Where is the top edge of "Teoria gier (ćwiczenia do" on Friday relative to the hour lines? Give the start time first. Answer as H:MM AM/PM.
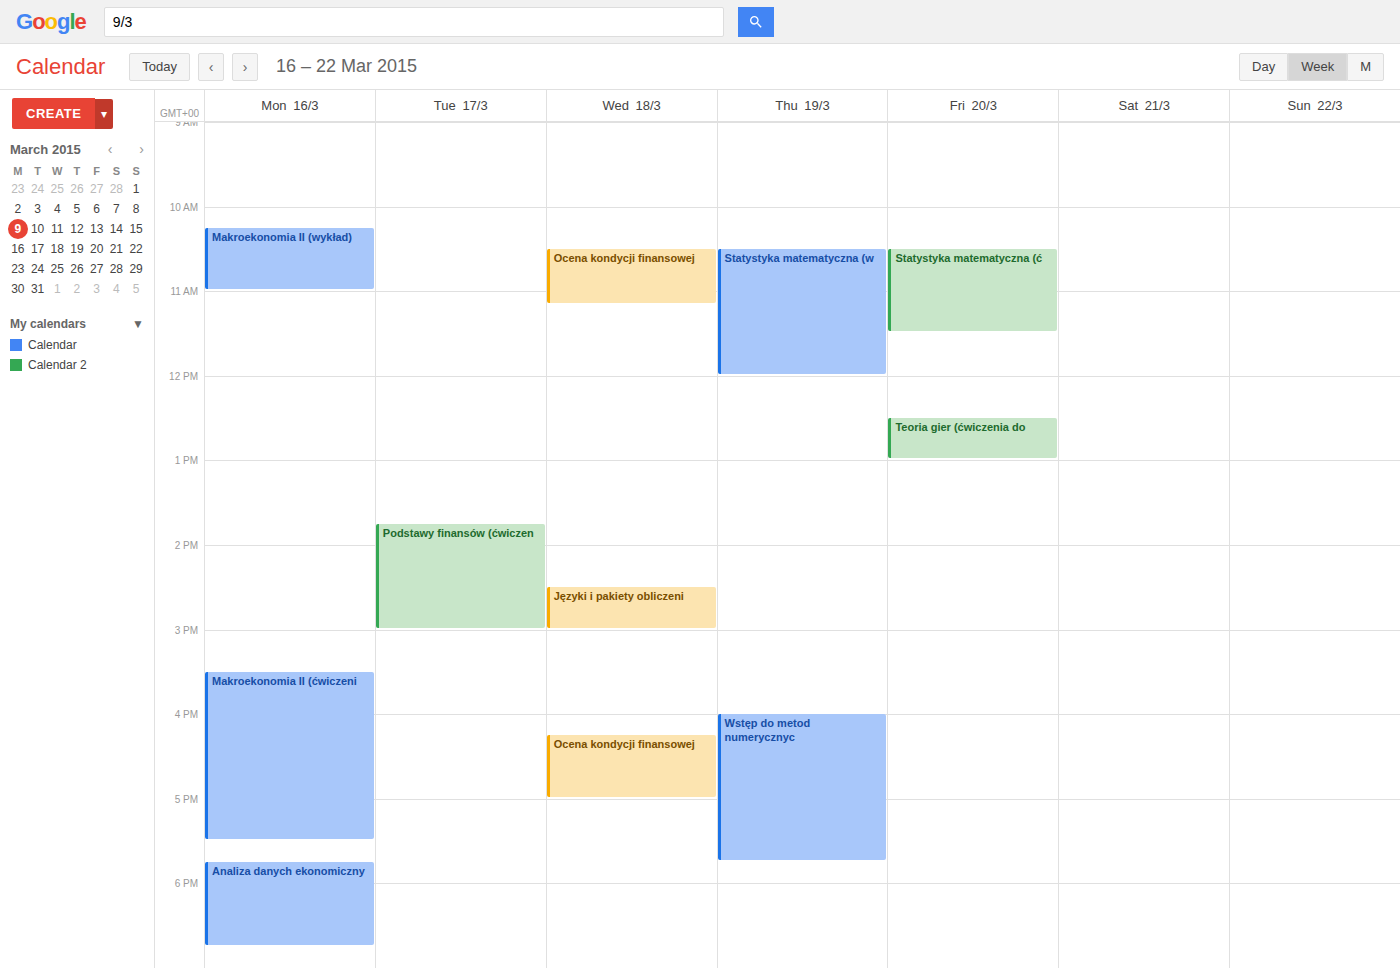
12:30 PM -- halfway between the 12 PM and 1 PM lines.